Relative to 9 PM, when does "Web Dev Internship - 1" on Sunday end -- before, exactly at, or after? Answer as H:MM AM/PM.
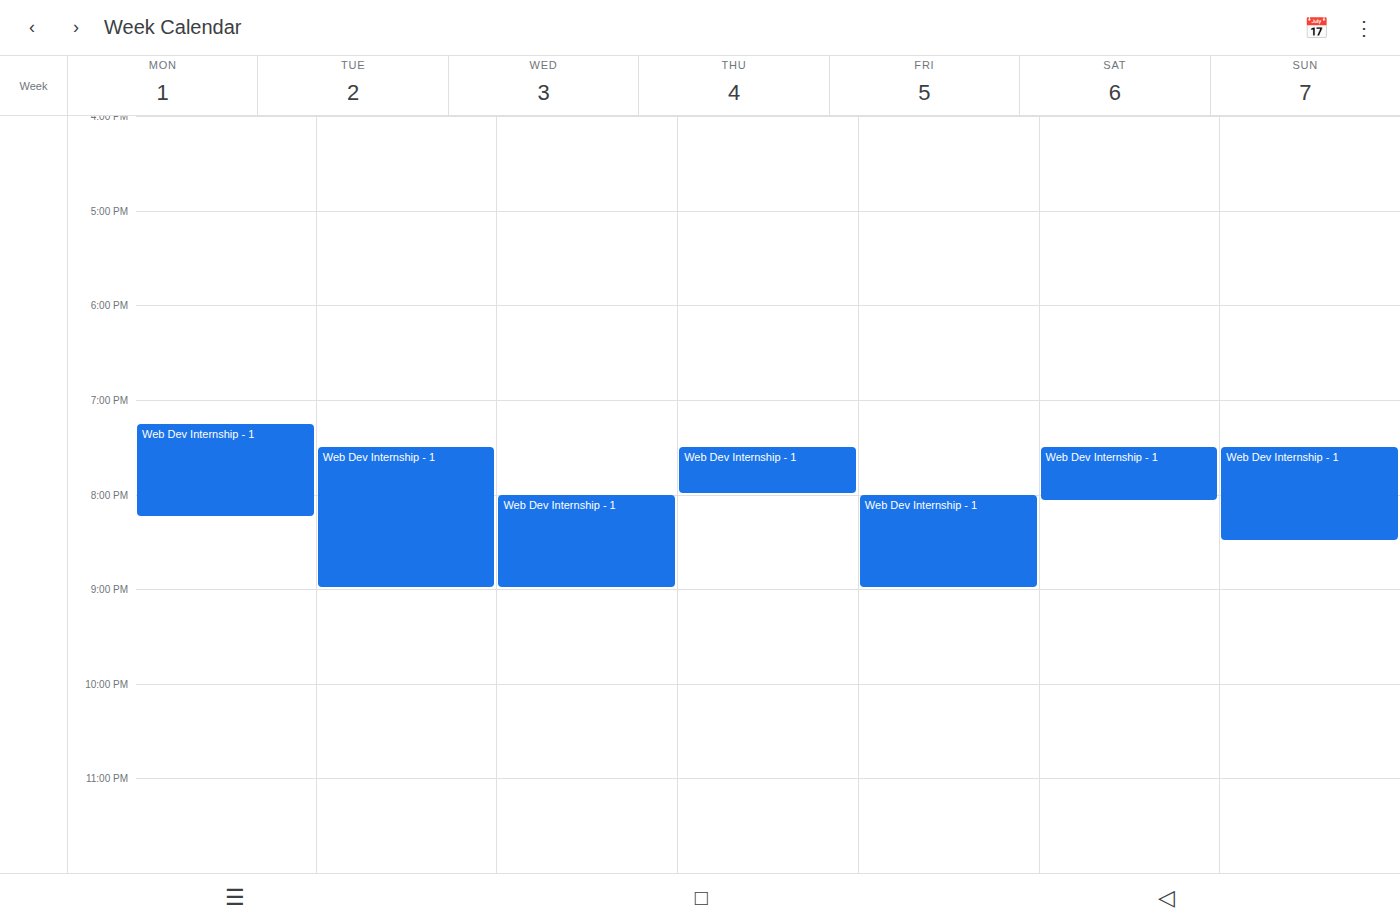
8:30 PM -- before 9 PM, 30 minutes above the 9 PM line.